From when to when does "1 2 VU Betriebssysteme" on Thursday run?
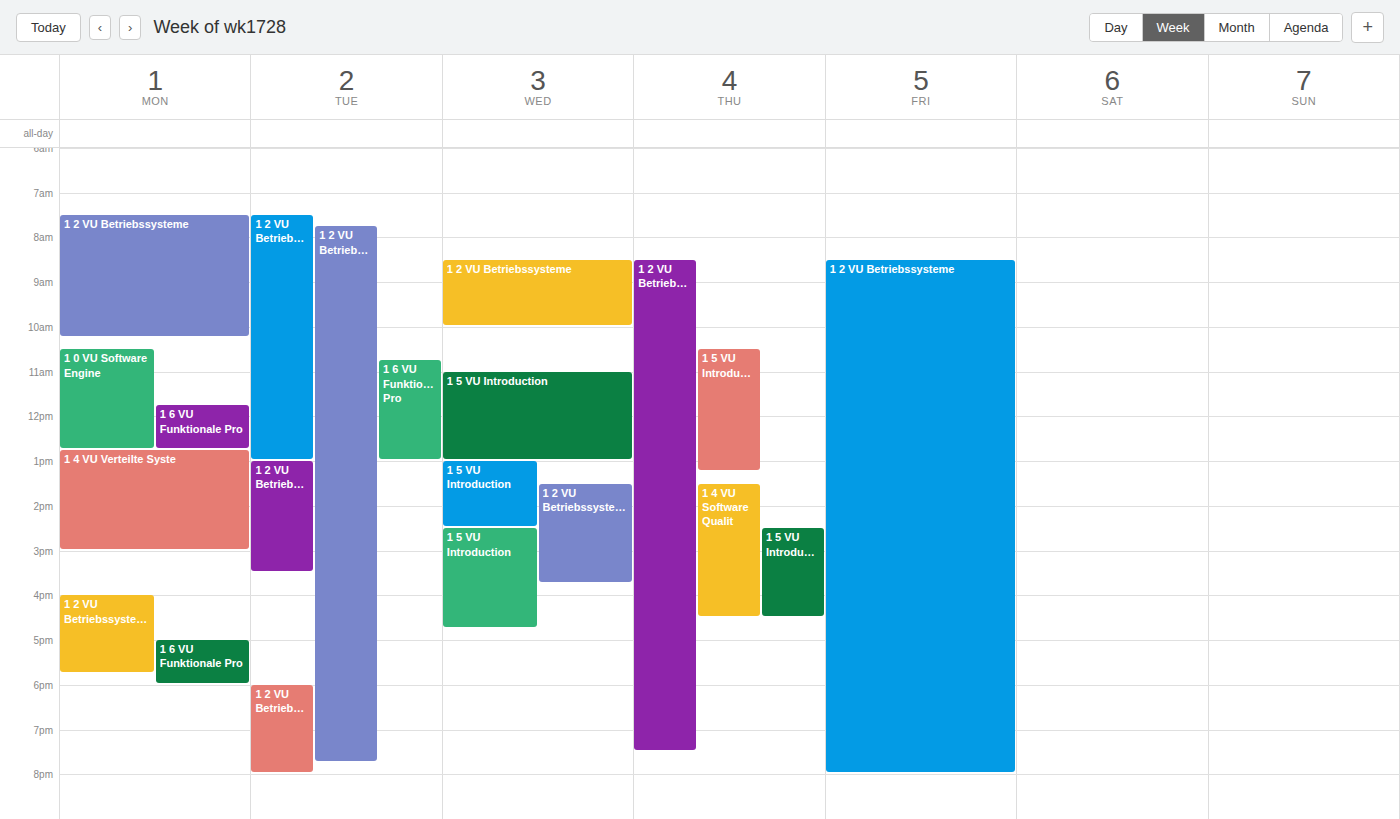
8:30 AM to 7:30 PM